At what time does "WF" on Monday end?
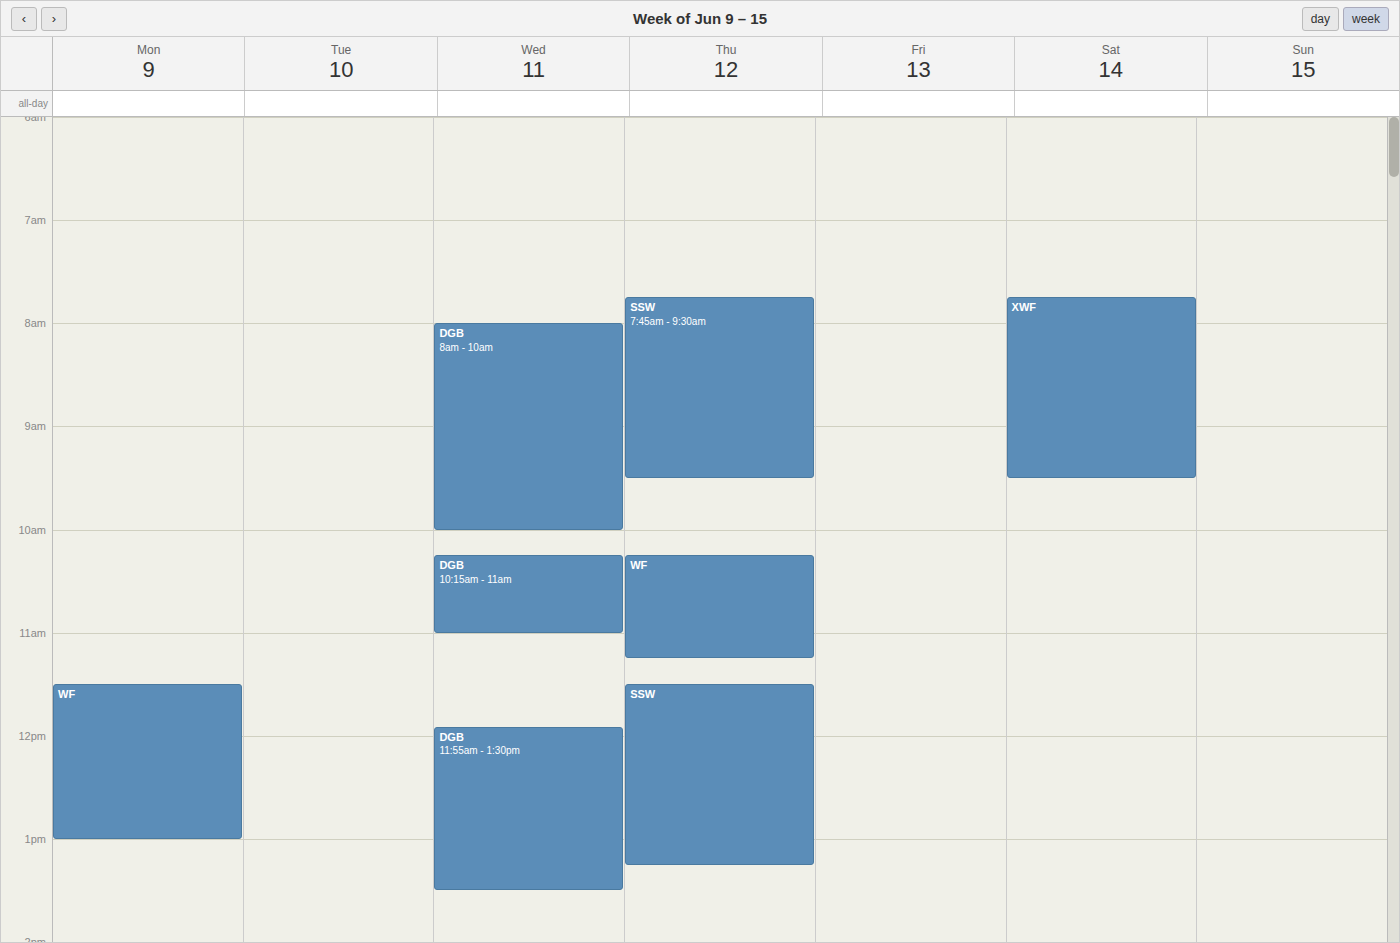
13:00